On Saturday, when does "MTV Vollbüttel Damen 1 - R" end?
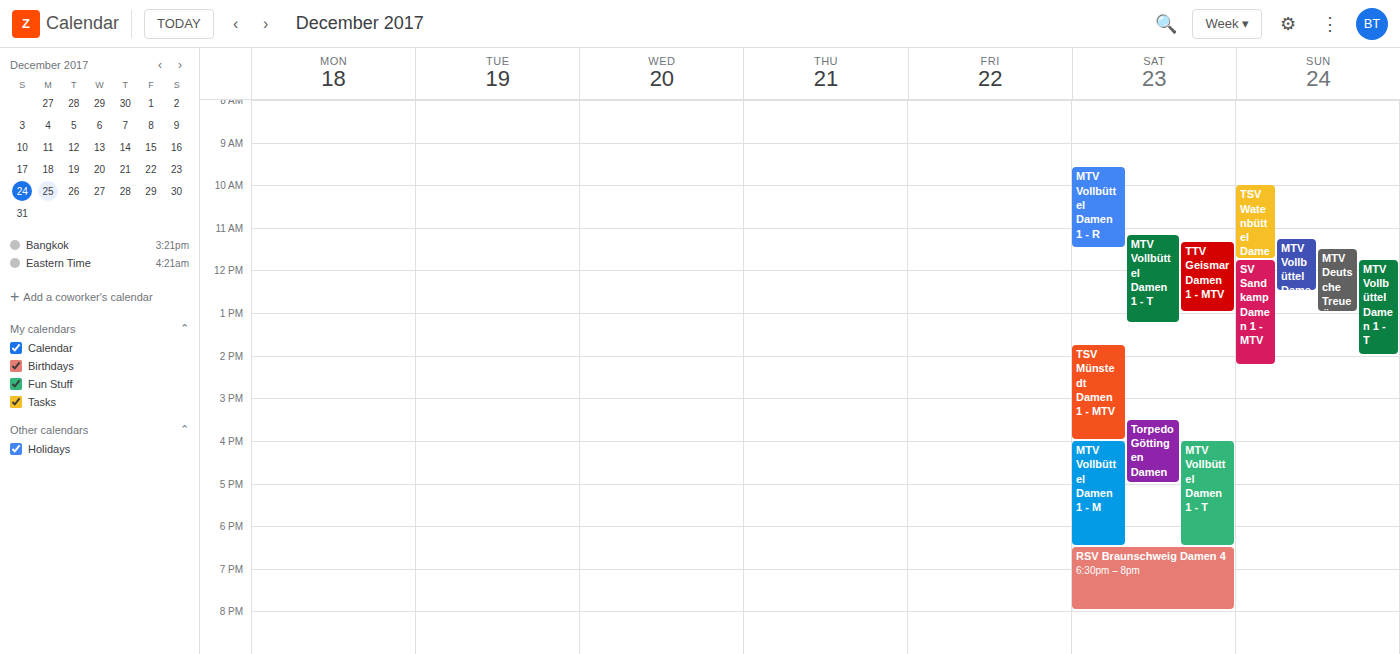
11:30